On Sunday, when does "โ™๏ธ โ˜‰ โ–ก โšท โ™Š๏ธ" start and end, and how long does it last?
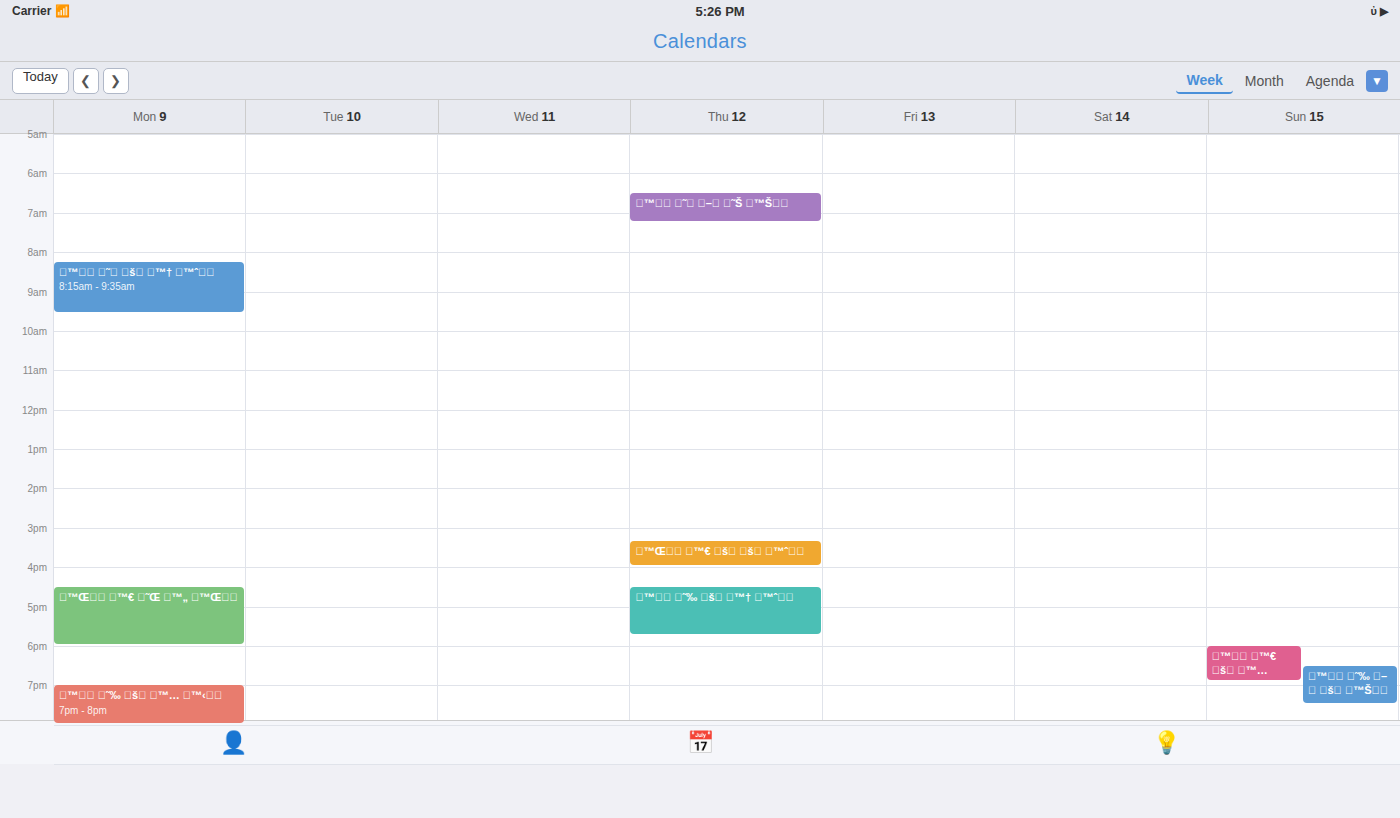
18:30 to 19:30, 1 hour